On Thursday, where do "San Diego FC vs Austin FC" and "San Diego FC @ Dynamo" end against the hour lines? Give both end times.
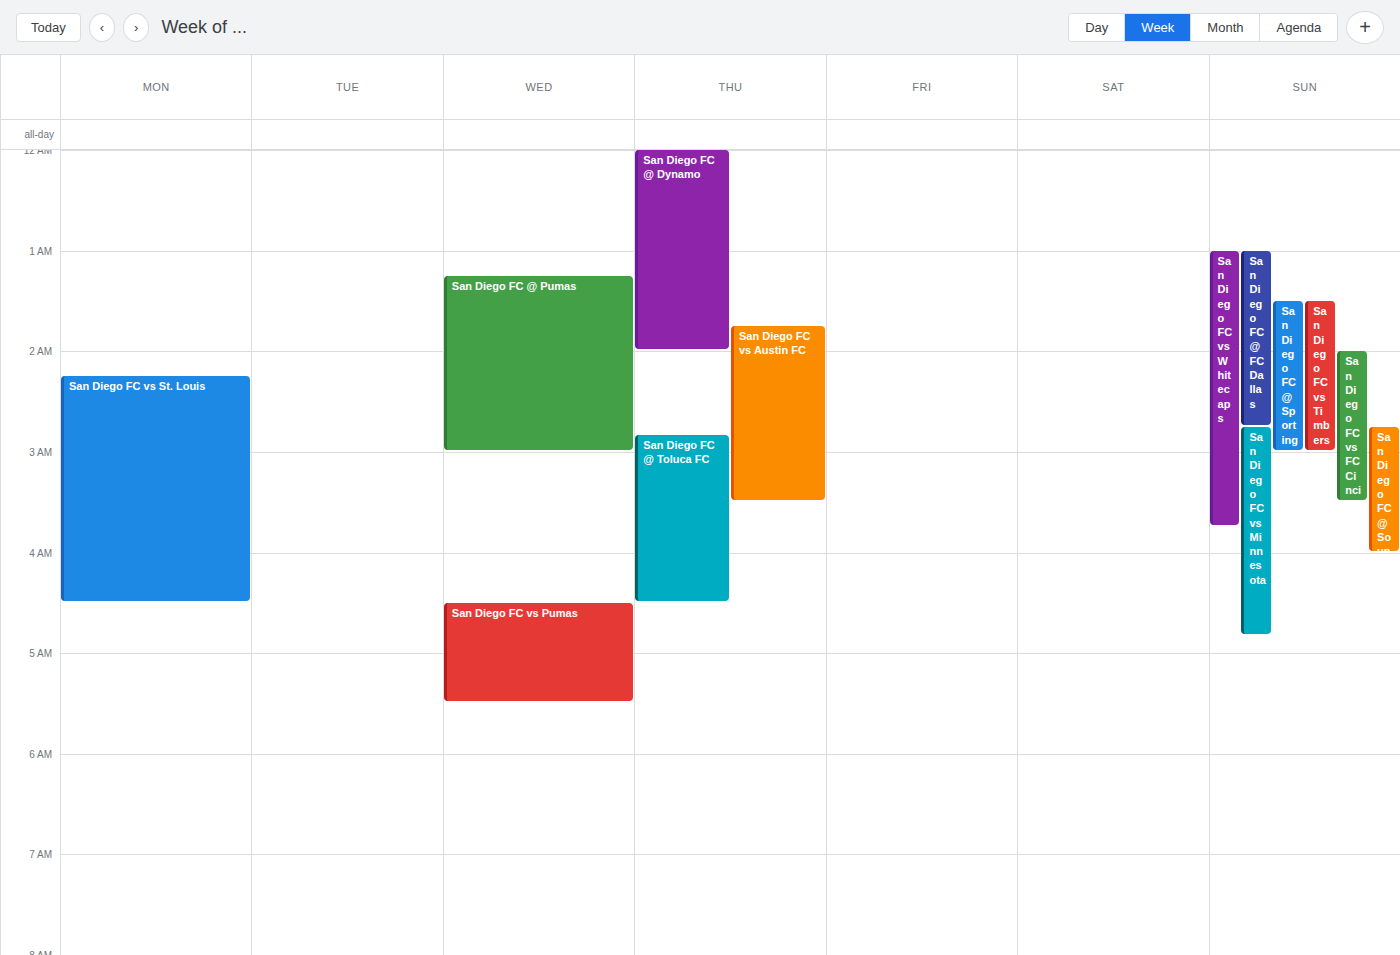
"San Diego FC vs Austin FC": 3:30 AM, halfway between the 3 AM and 4 AM lines. "San Diego FC @ Dynamo": 2:00 AM, exactly on the 2 AM line.